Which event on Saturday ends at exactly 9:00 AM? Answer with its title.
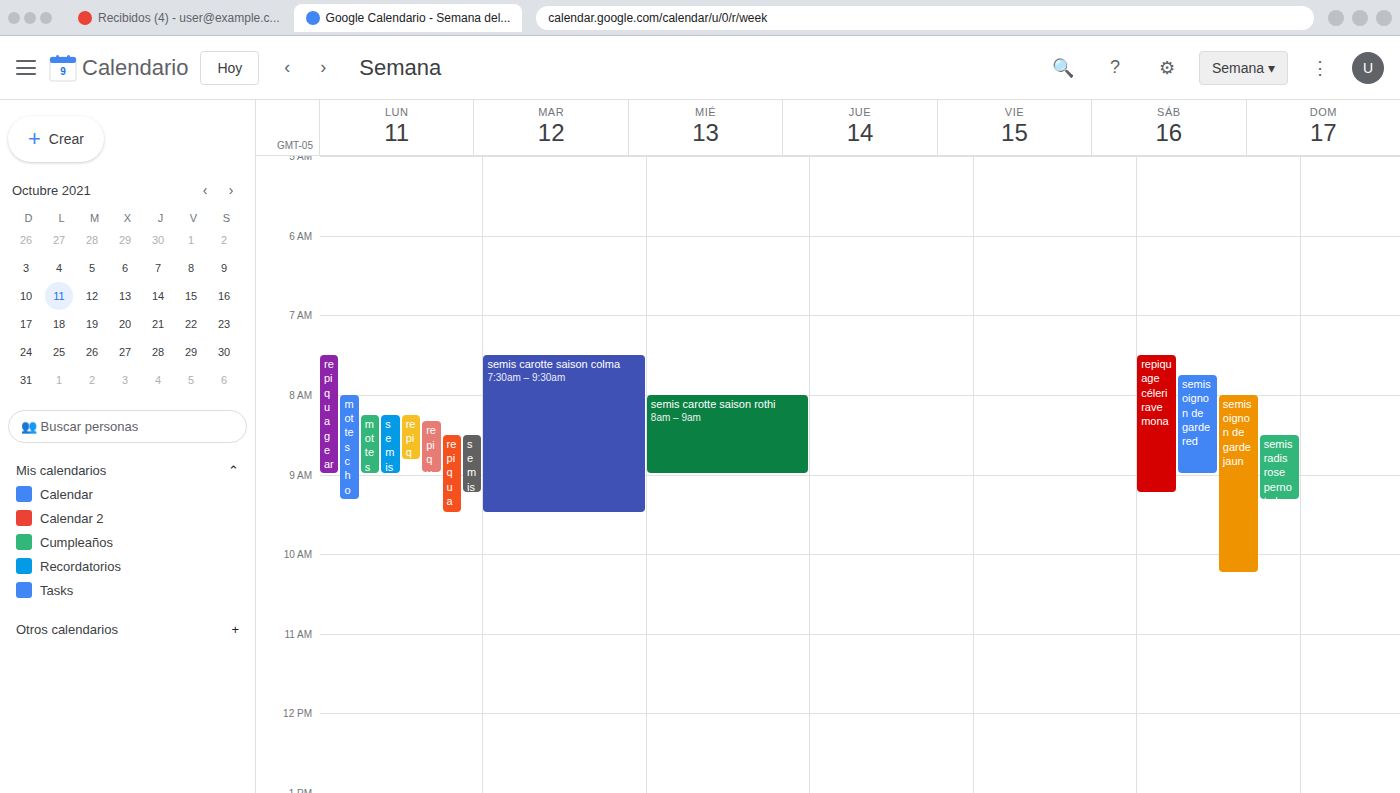
"semis oignon de garde red"